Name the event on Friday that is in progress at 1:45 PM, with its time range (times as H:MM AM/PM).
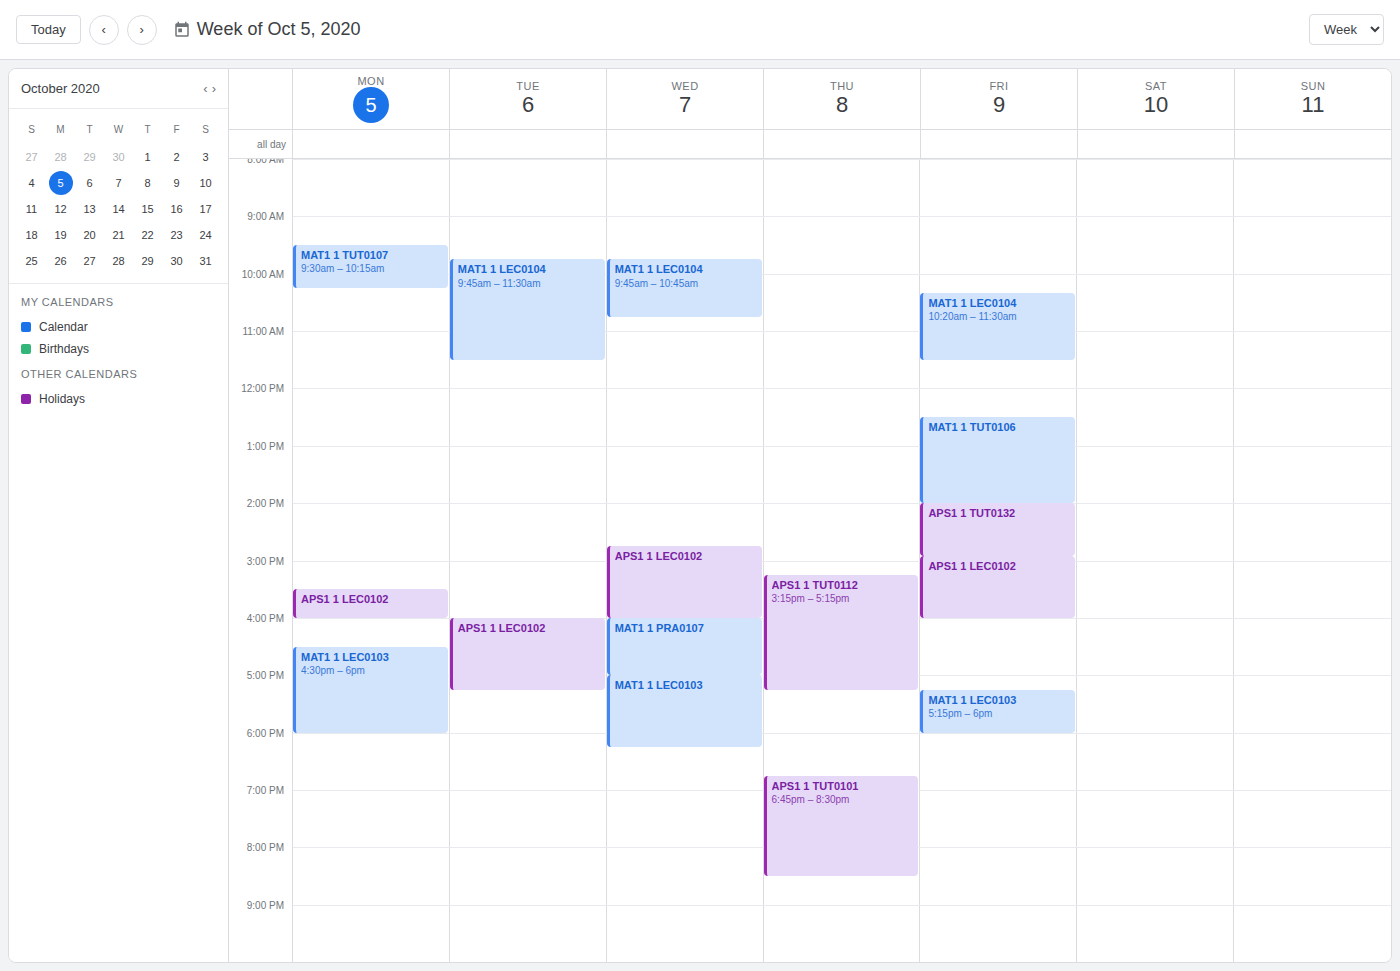
"MAT1 1 TUT0106", 12:30 PM to 2:00 PM